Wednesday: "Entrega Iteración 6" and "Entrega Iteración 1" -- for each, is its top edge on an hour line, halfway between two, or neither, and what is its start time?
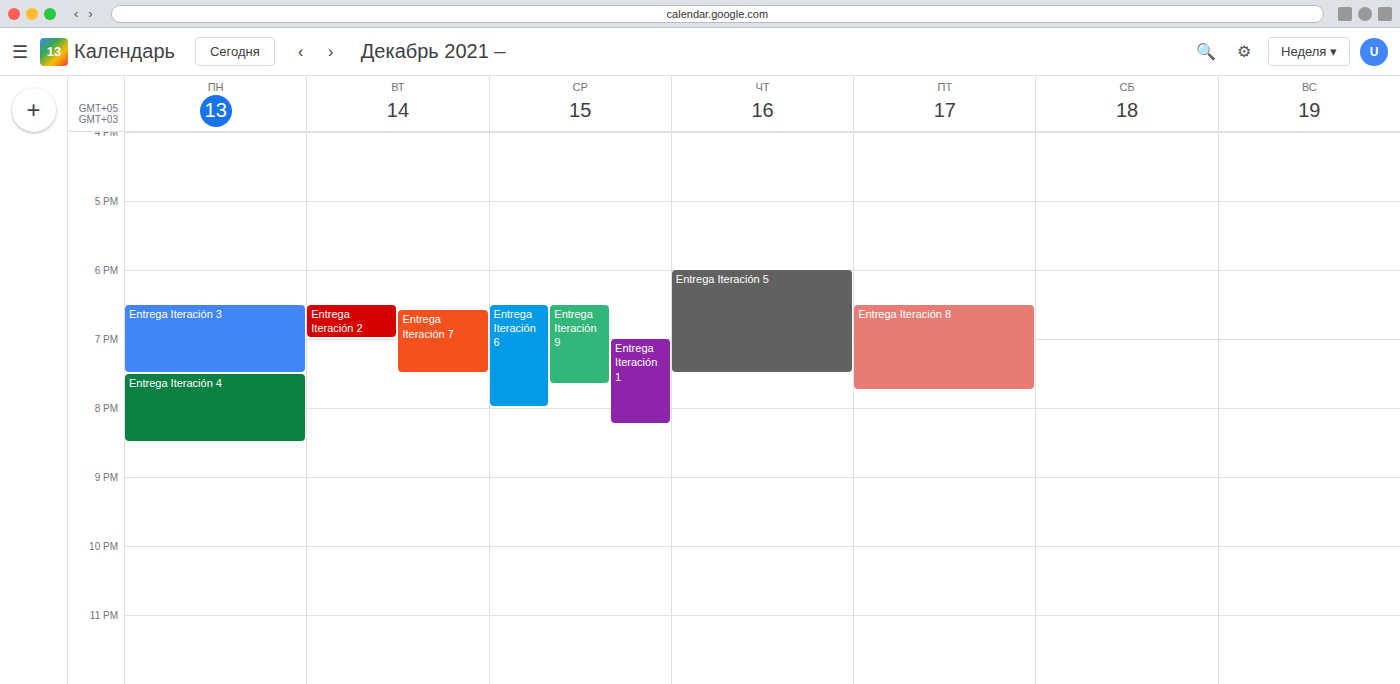
"Entrega Iteración 6": 6:30 PM, halfway between the 6 PM and 7 PM lines. "Entrega Iteración 1": 7:00 PM, exactly on the 7 PM line.